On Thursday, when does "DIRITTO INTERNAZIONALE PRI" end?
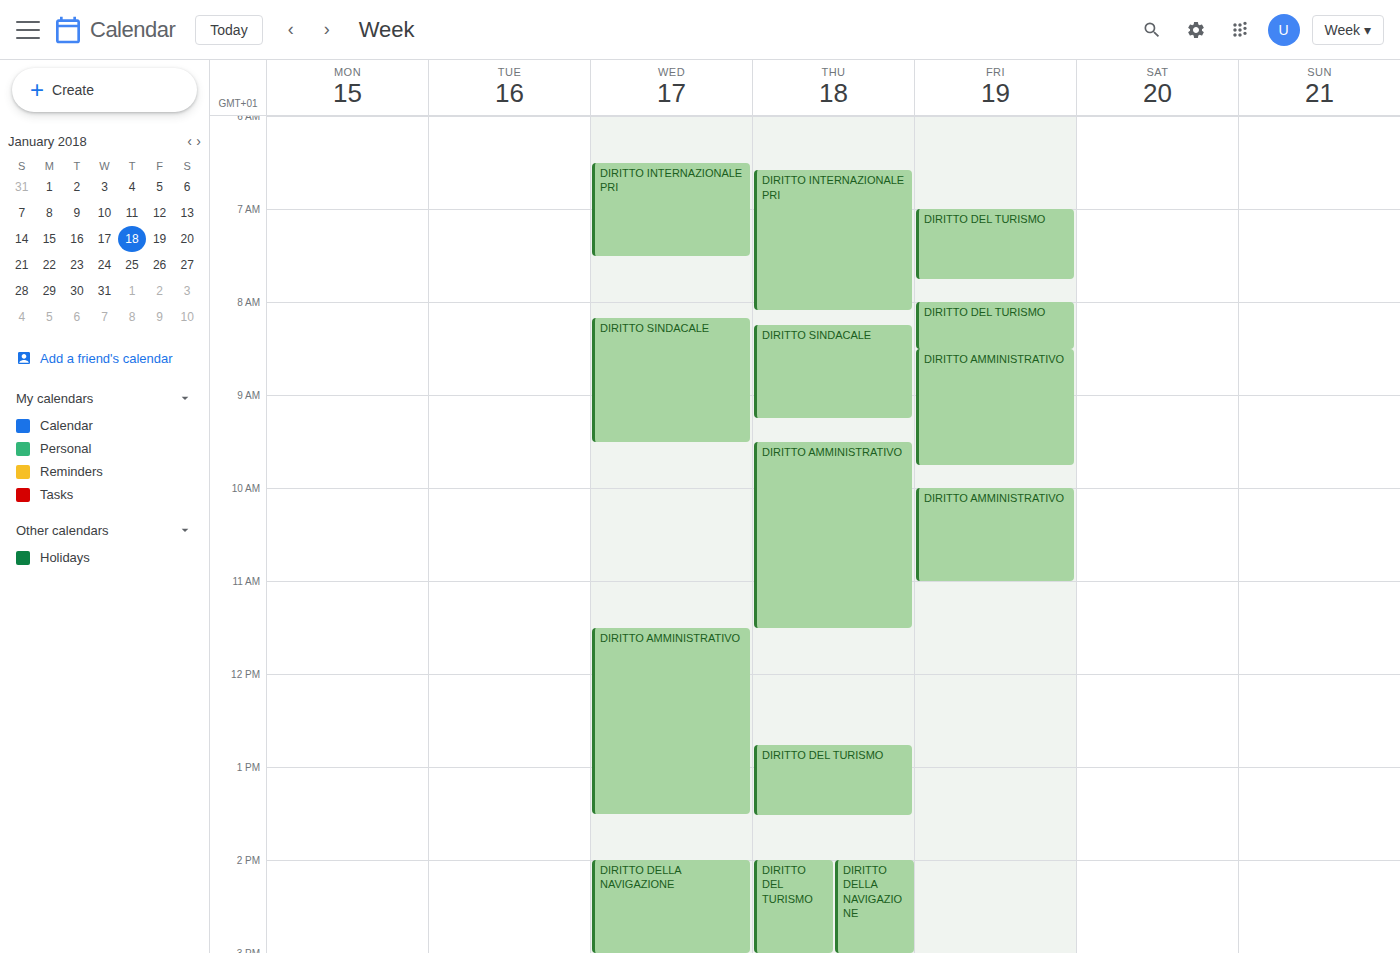
8:05 AM